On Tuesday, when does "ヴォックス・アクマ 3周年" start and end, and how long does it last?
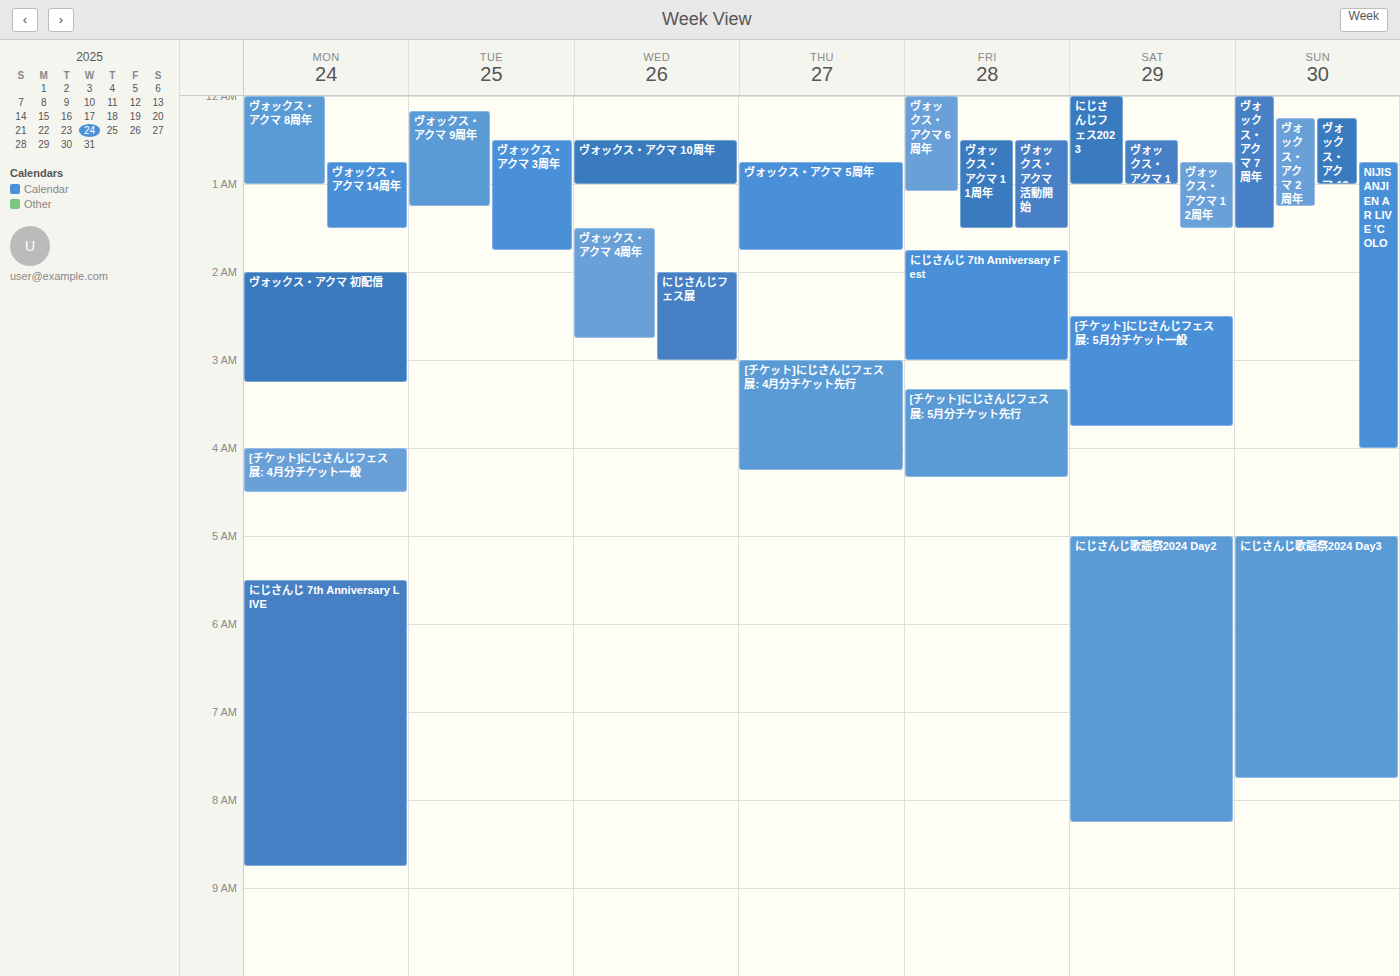
12:30 AM to 1:45 AM, 1 hour 15 minutes